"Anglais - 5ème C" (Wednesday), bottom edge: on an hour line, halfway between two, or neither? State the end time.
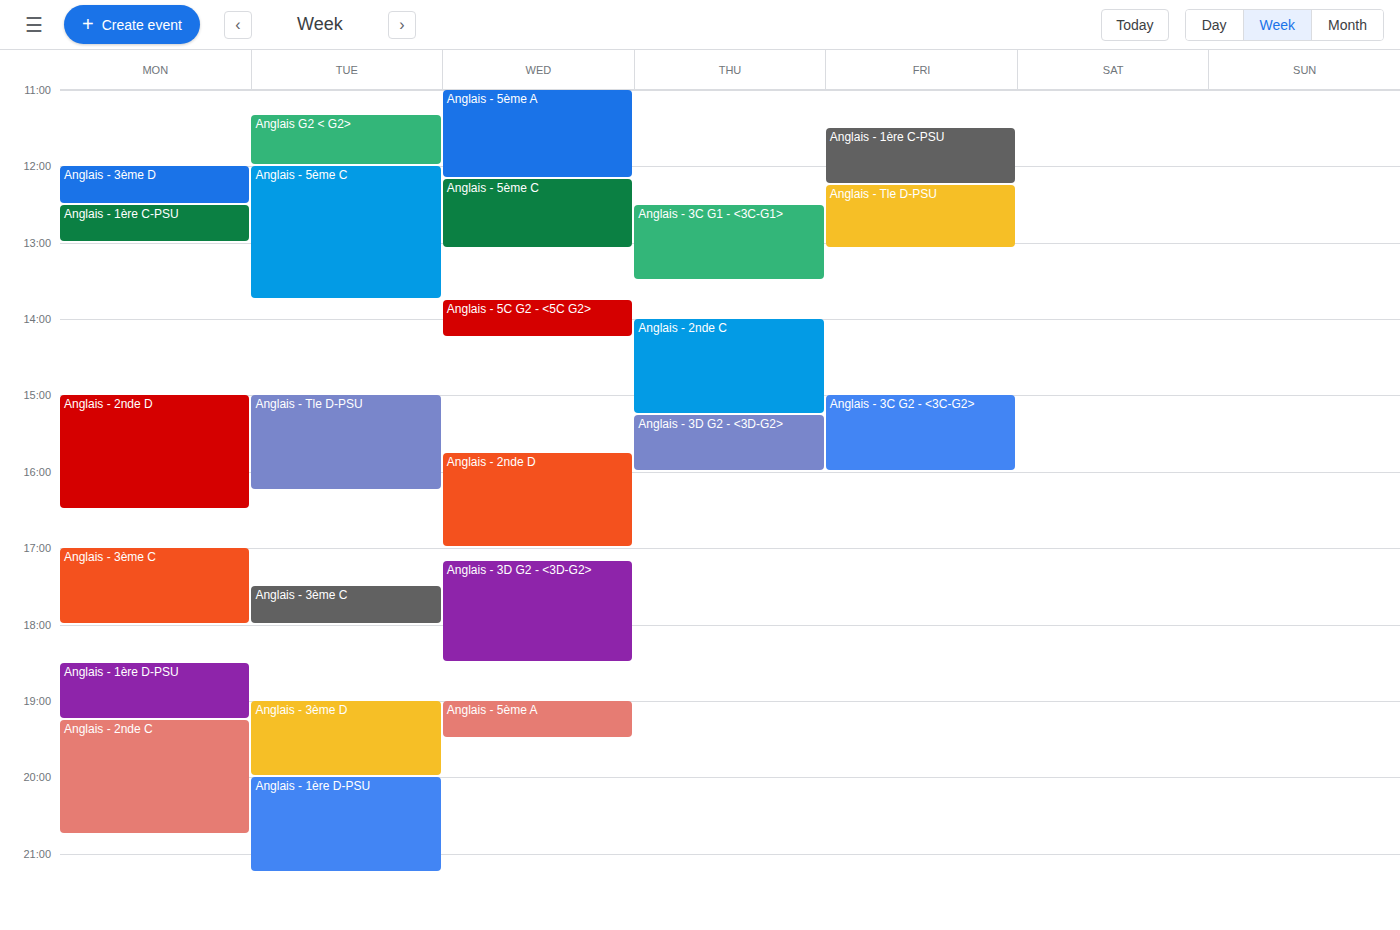
1:05 PM -- neither: 5 minutes below the 1 PM line and 55 minutes above the 2 PM line.